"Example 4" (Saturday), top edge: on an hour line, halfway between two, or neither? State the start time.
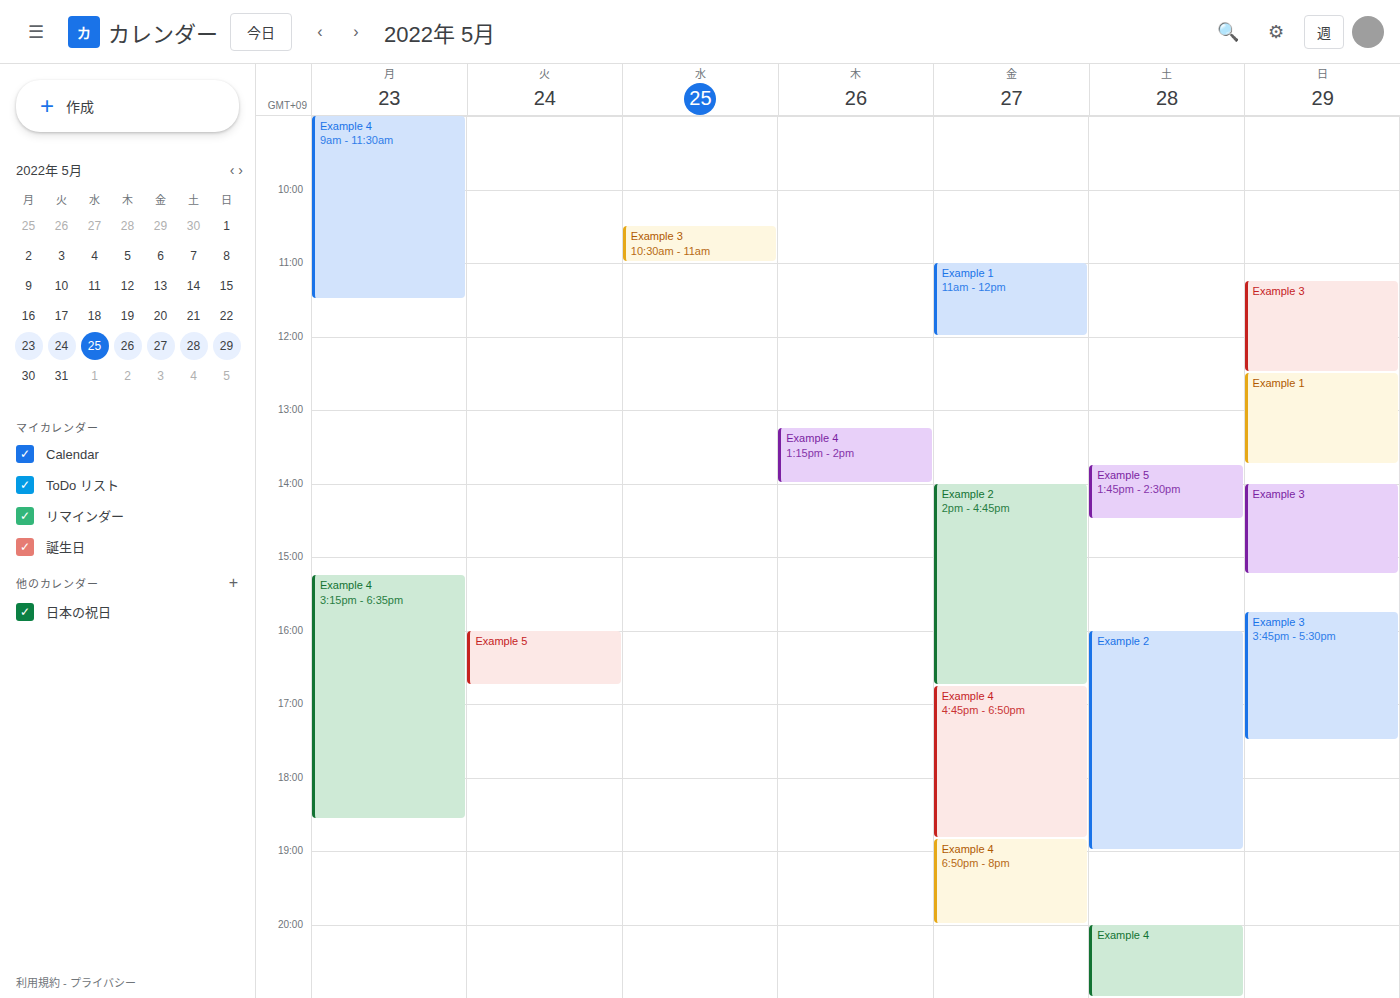
8:00 PM -- exactly on the 8 PM line.